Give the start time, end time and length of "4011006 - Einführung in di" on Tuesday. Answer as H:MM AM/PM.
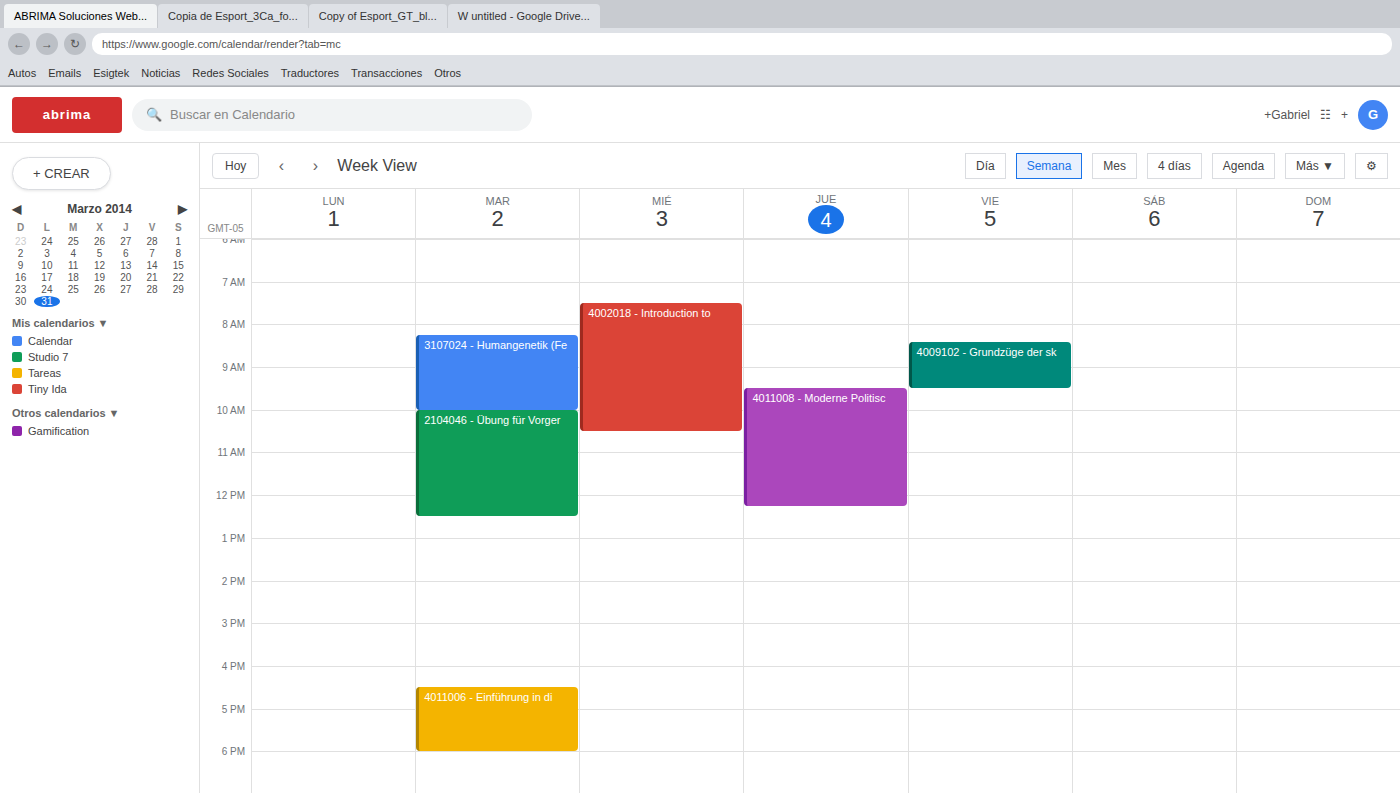
4:30 PM to 6:00 PM, 1 hour 30 minutes